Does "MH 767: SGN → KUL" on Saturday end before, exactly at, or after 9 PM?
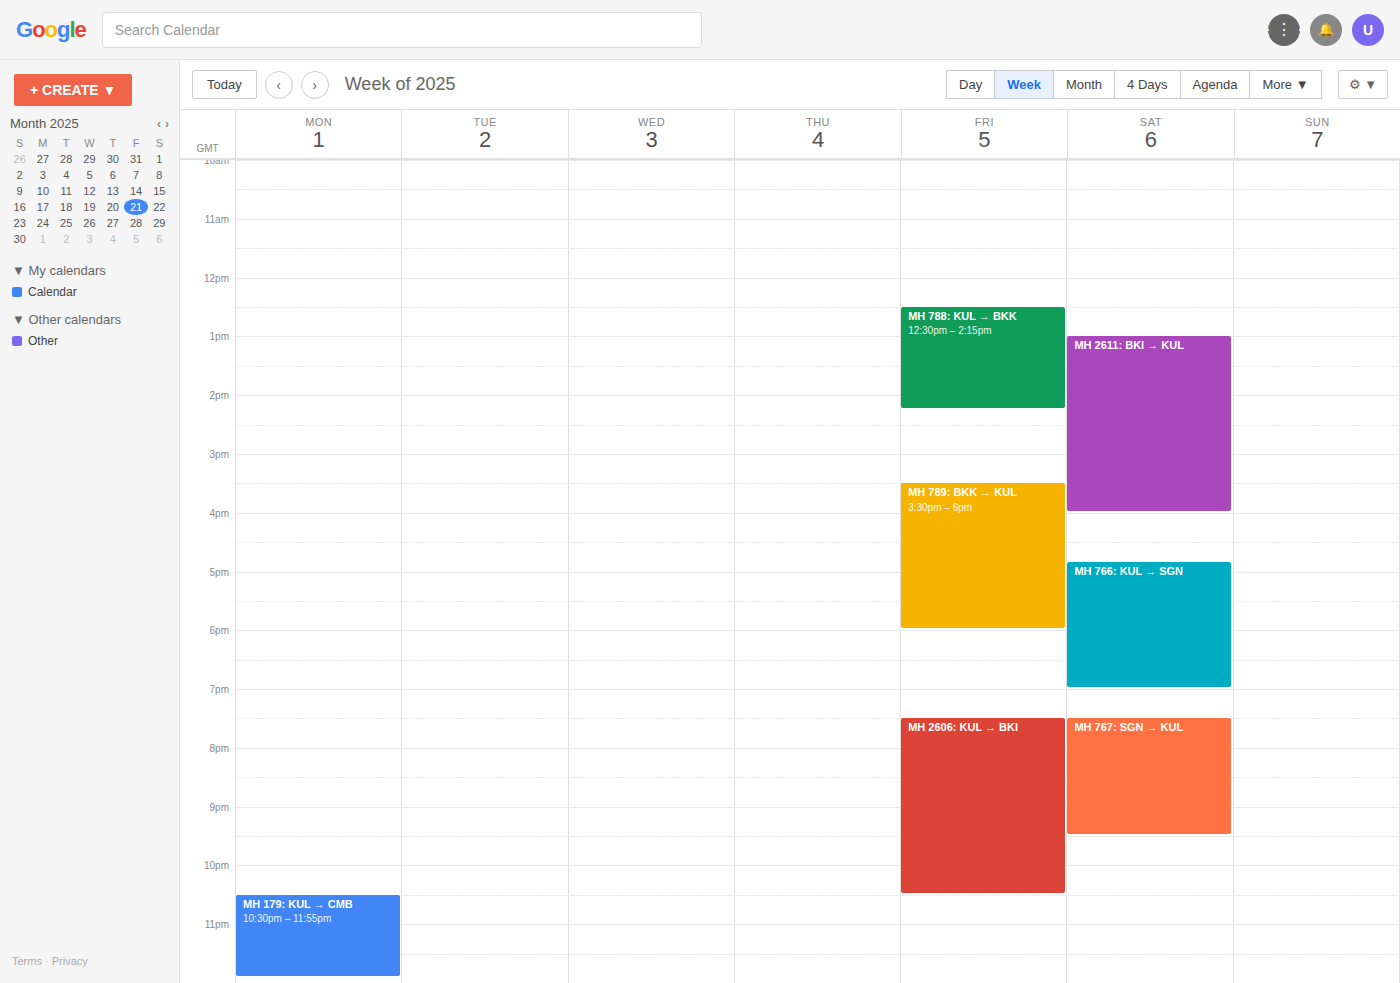
9:30 PM -- after 9 PM, 30 minutes below the 9 PM line.